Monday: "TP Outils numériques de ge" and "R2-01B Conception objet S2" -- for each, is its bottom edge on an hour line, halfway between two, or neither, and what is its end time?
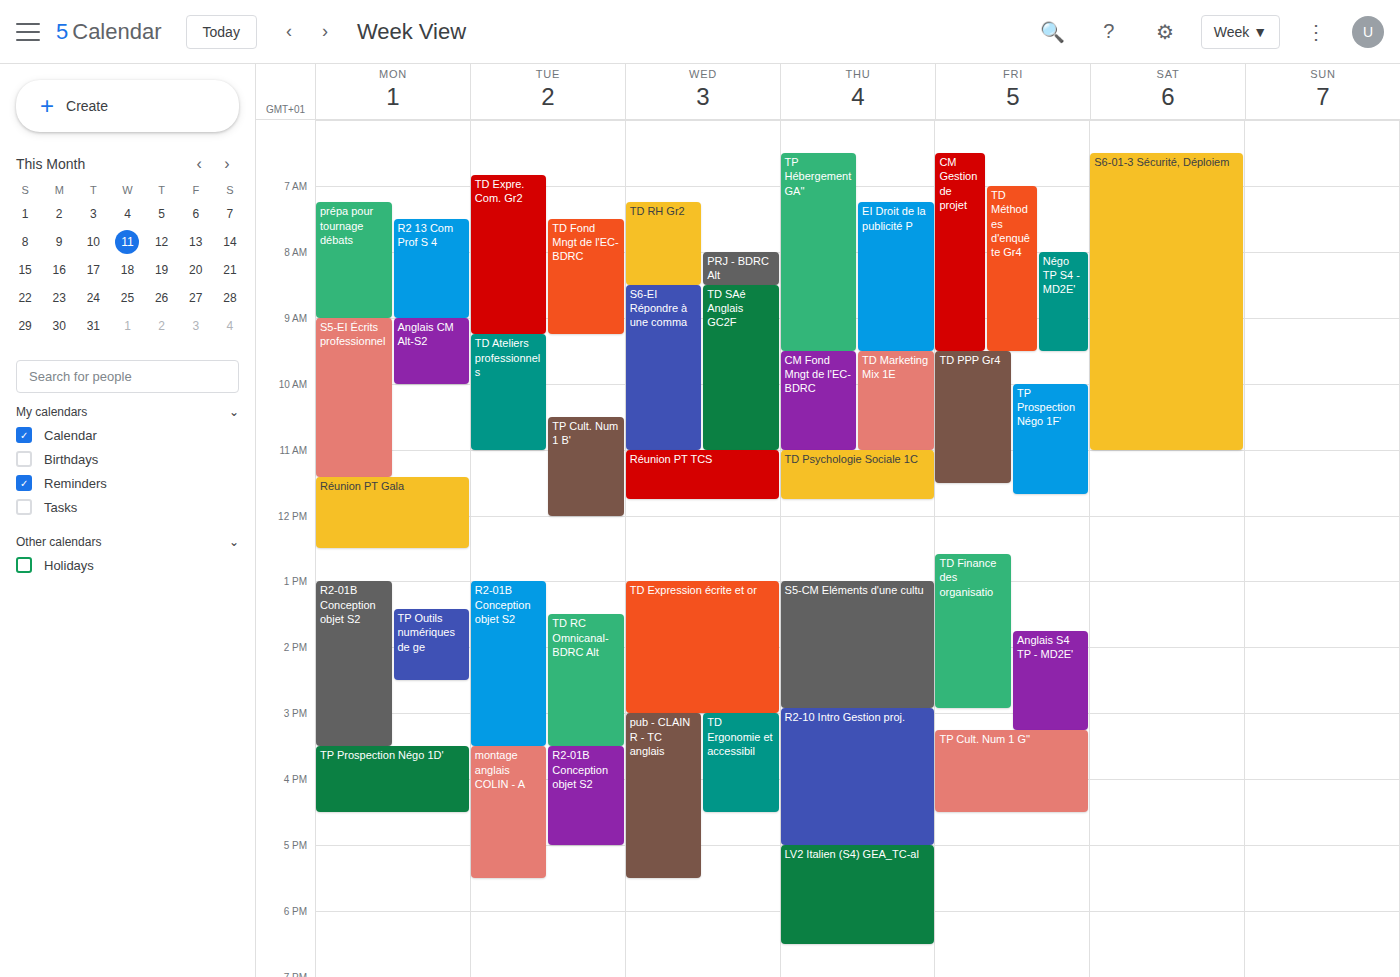
"TP Outils numériques de ge": 2:30 PM, halfway between the 2 PM and 3 PM lines. "R2-01B Conception objet S2": 3:30 PM, halfway between the 3 PM and 4 PM lines.